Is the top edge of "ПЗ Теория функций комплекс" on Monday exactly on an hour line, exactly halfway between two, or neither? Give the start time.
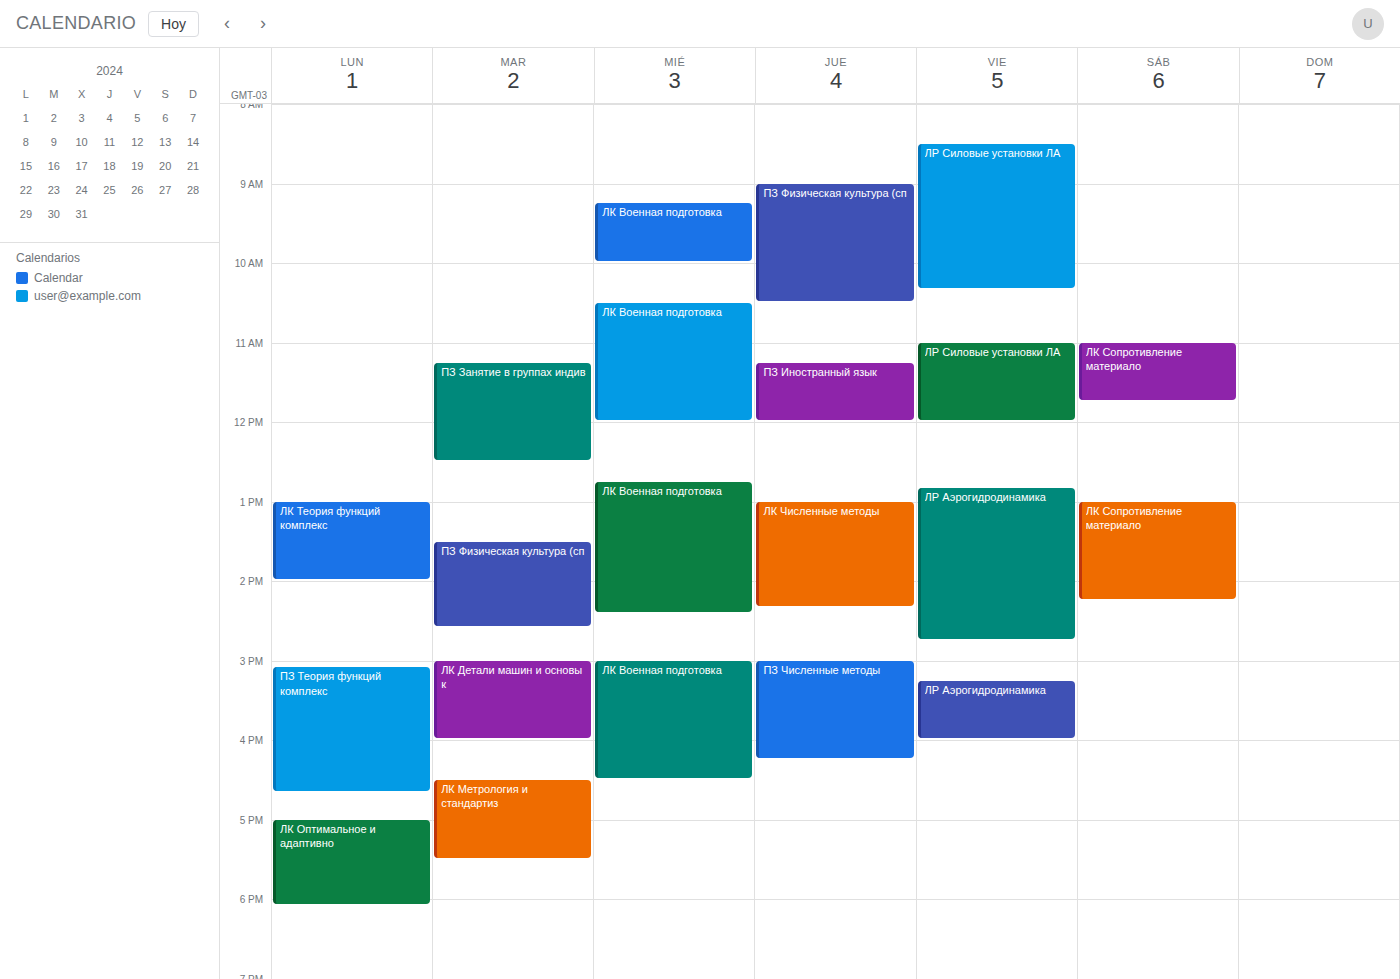
3:05 PM -- neither: 5 minutes below the 3 PM line and 55 minutes above the 4 PM line.